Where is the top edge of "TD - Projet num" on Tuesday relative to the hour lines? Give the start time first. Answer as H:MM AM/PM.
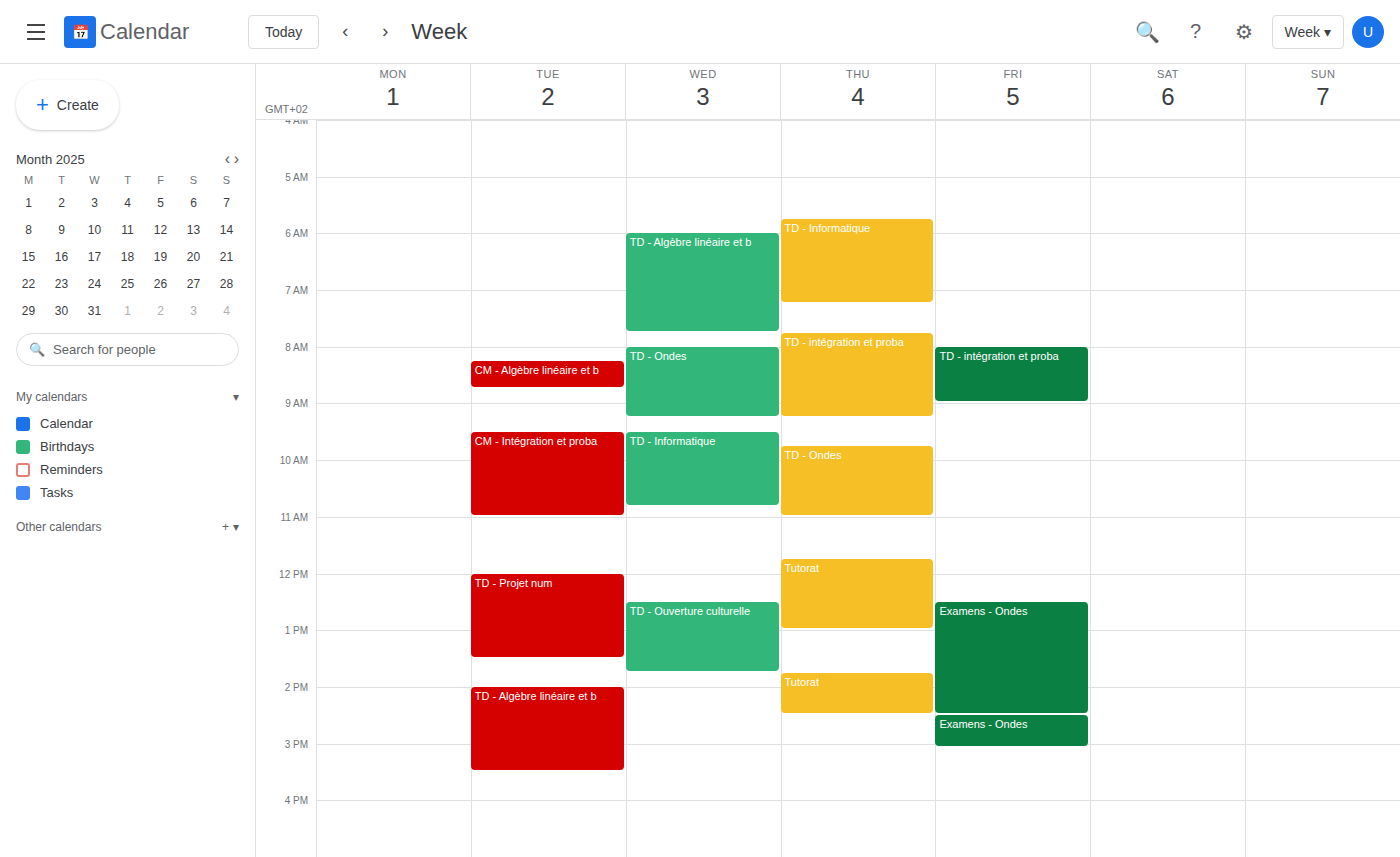
12:00 PM -- exactly on the 12 PM line.